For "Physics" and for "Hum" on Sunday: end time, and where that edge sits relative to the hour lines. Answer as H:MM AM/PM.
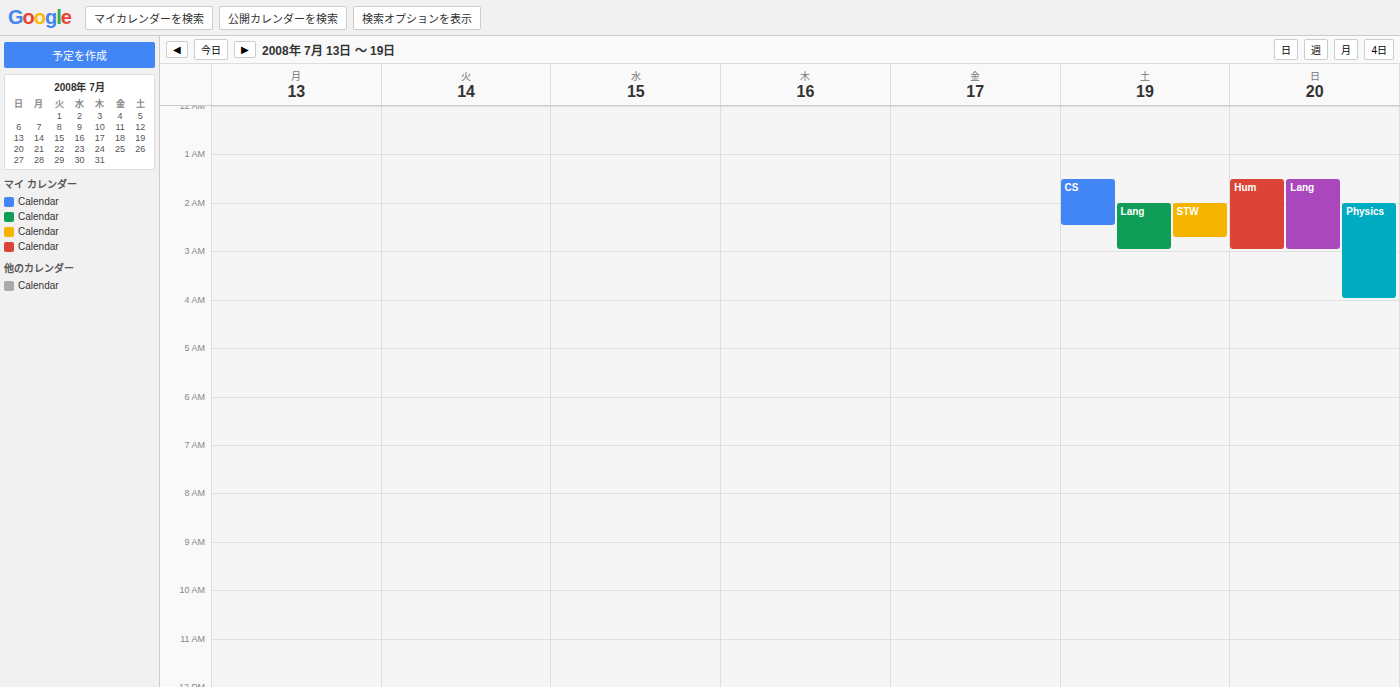
"Physics": 4:00 AM, exactly on the 4 AM line. "Hum": 3:00 AM, exactly on the 3 AM line.